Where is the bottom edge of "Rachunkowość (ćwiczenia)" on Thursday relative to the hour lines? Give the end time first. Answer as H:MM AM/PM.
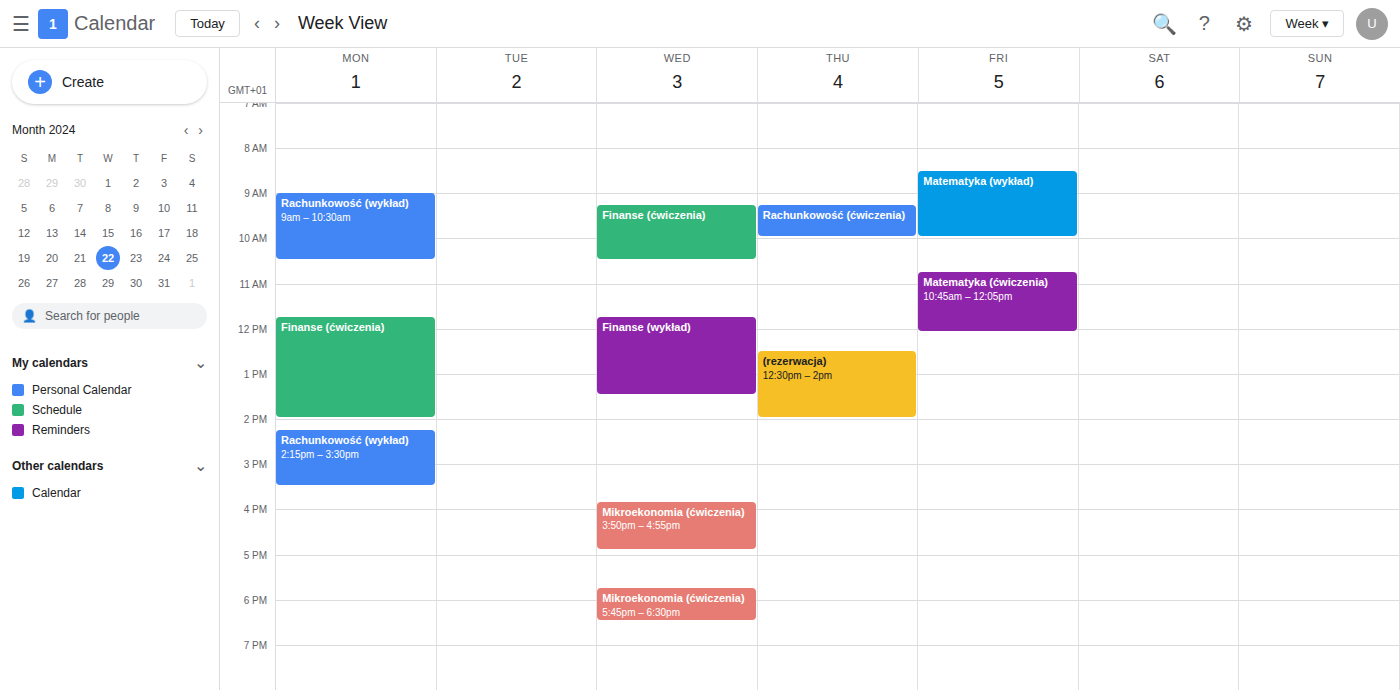
10:00 AM -- exactly on the 10 AM line.